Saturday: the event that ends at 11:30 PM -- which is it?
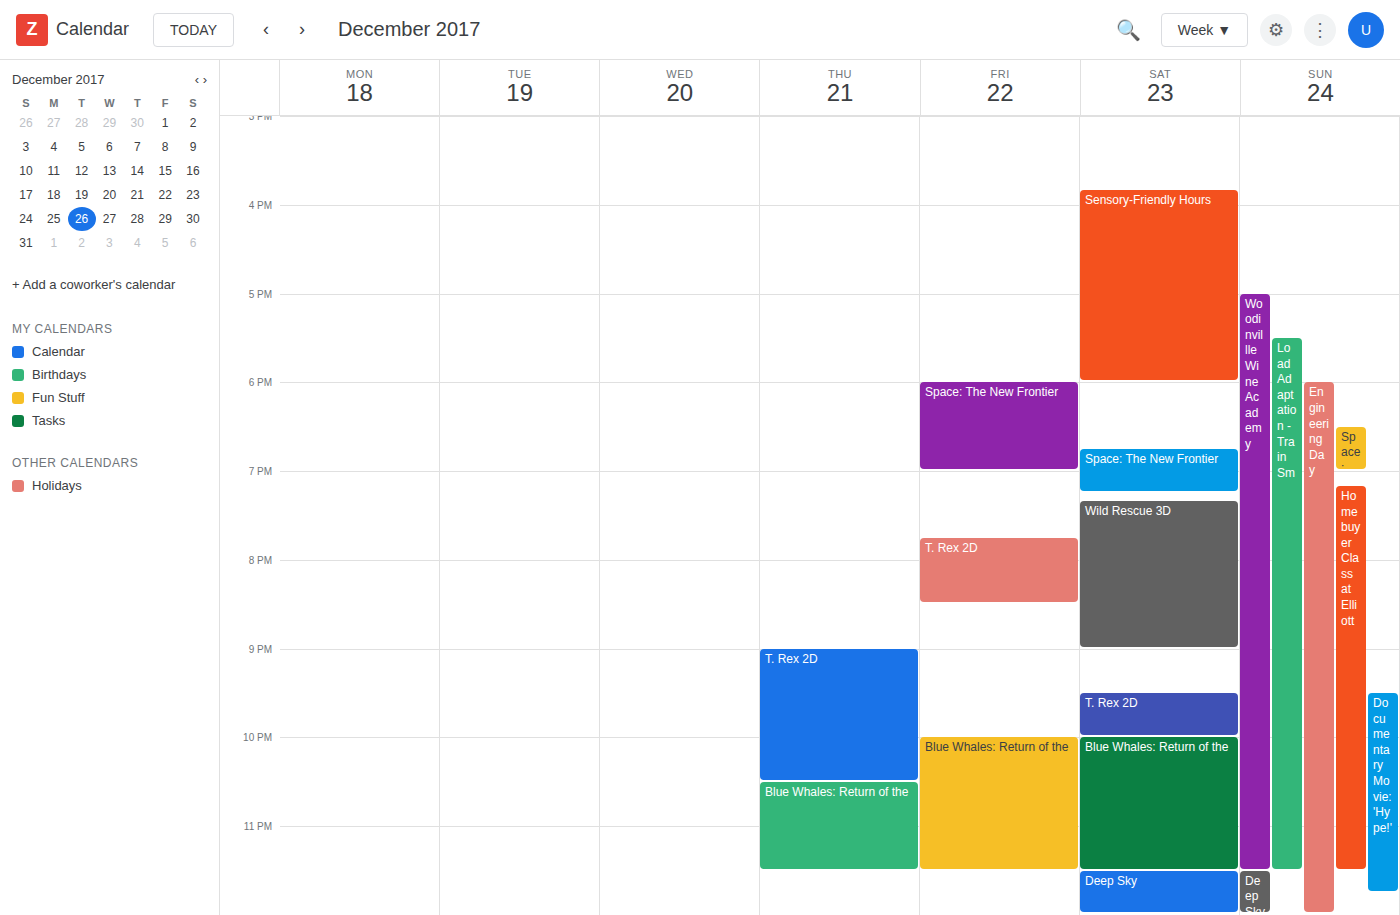
"Blue Whales: Return of the"